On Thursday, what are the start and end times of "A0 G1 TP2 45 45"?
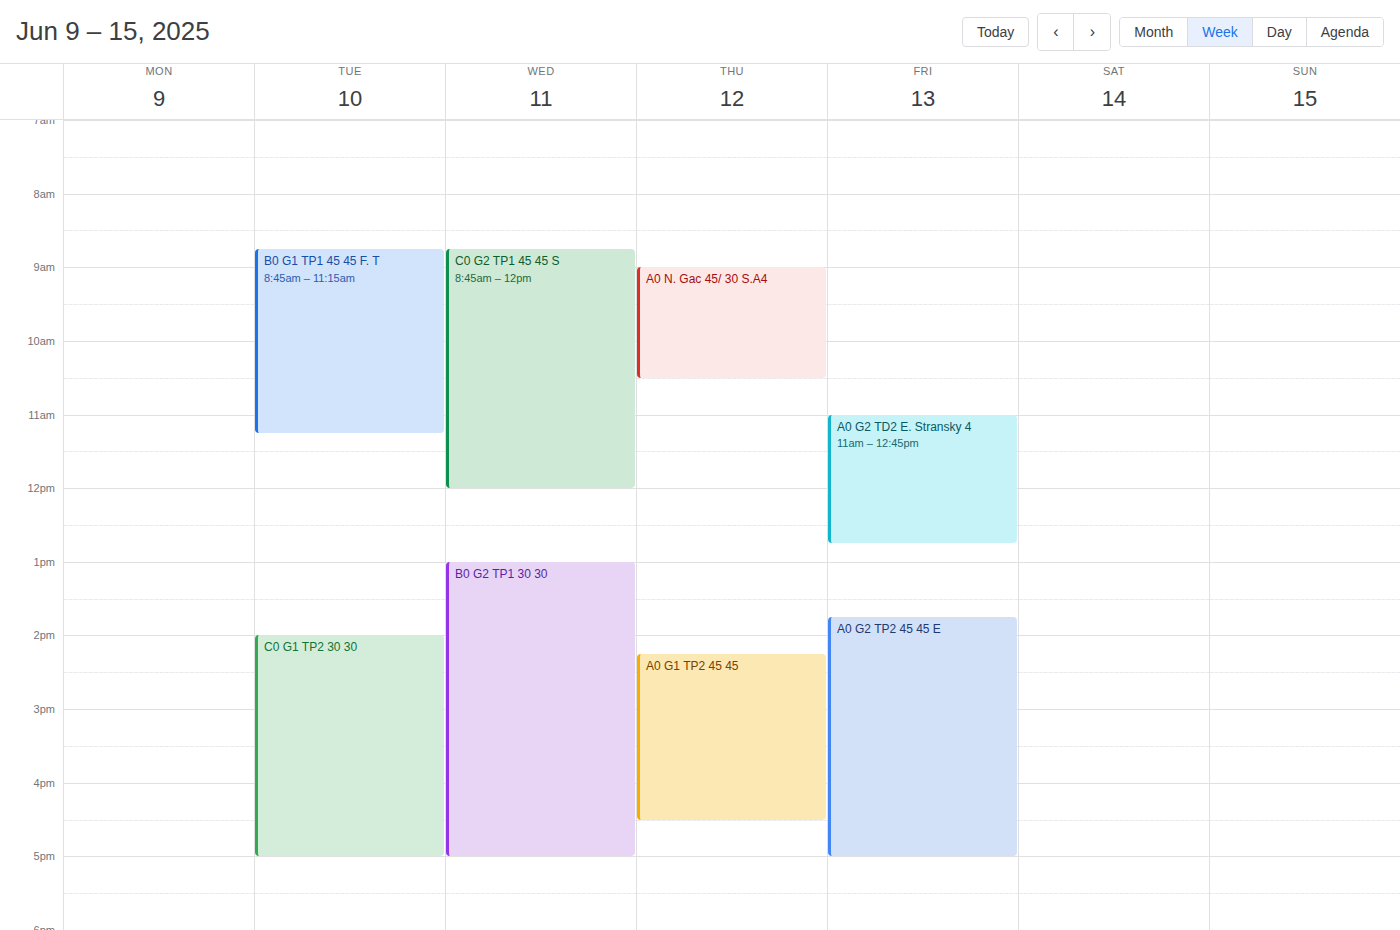
2:15 PM to 4:30 PM